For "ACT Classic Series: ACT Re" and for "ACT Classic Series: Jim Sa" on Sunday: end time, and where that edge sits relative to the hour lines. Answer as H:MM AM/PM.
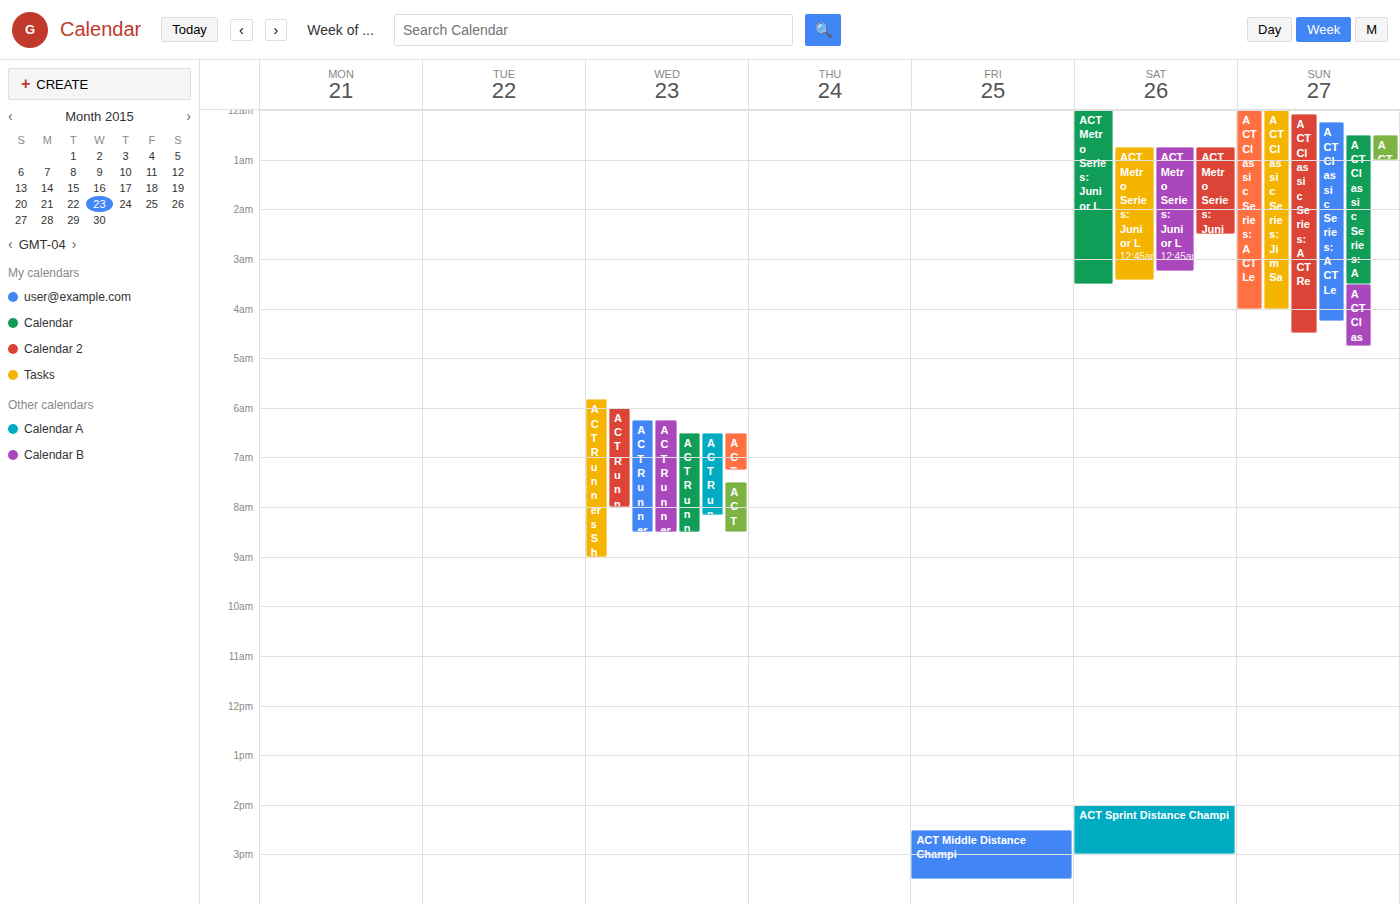
"ACT Classic Series: ACT Re": 4:30 AM, halfway between the 4 AM and 5 AM lines. "ACT Classic Series: Jim Sa": 4:00 AM, exactly on the 4 AM line.